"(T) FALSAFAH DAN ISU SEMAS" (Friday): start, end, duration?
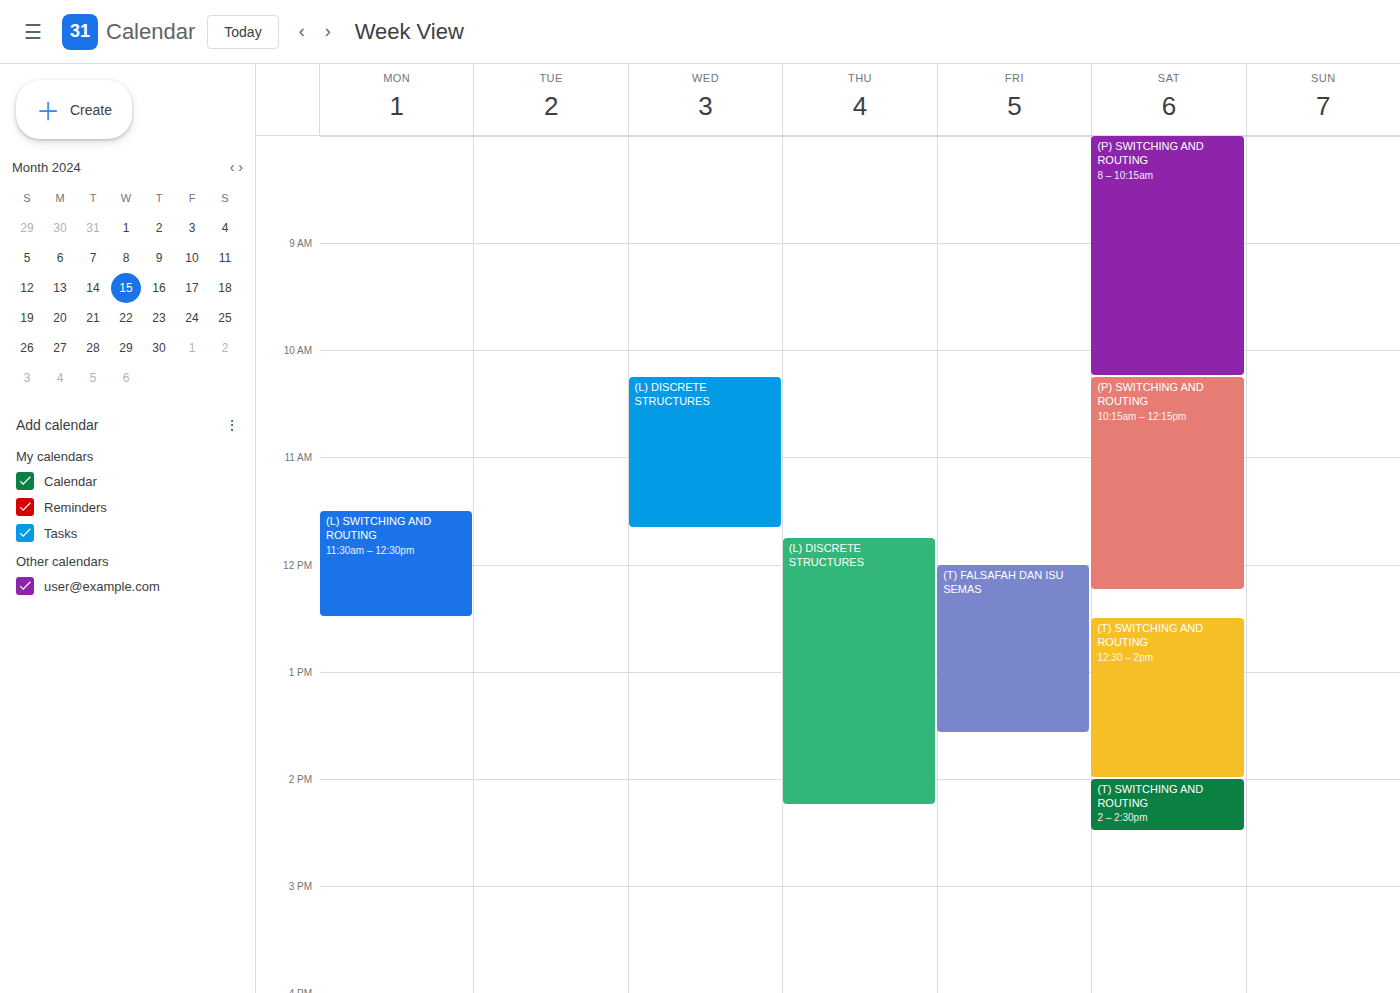
12:00 PM to 1:35 PM, 1 hour 35 minutes